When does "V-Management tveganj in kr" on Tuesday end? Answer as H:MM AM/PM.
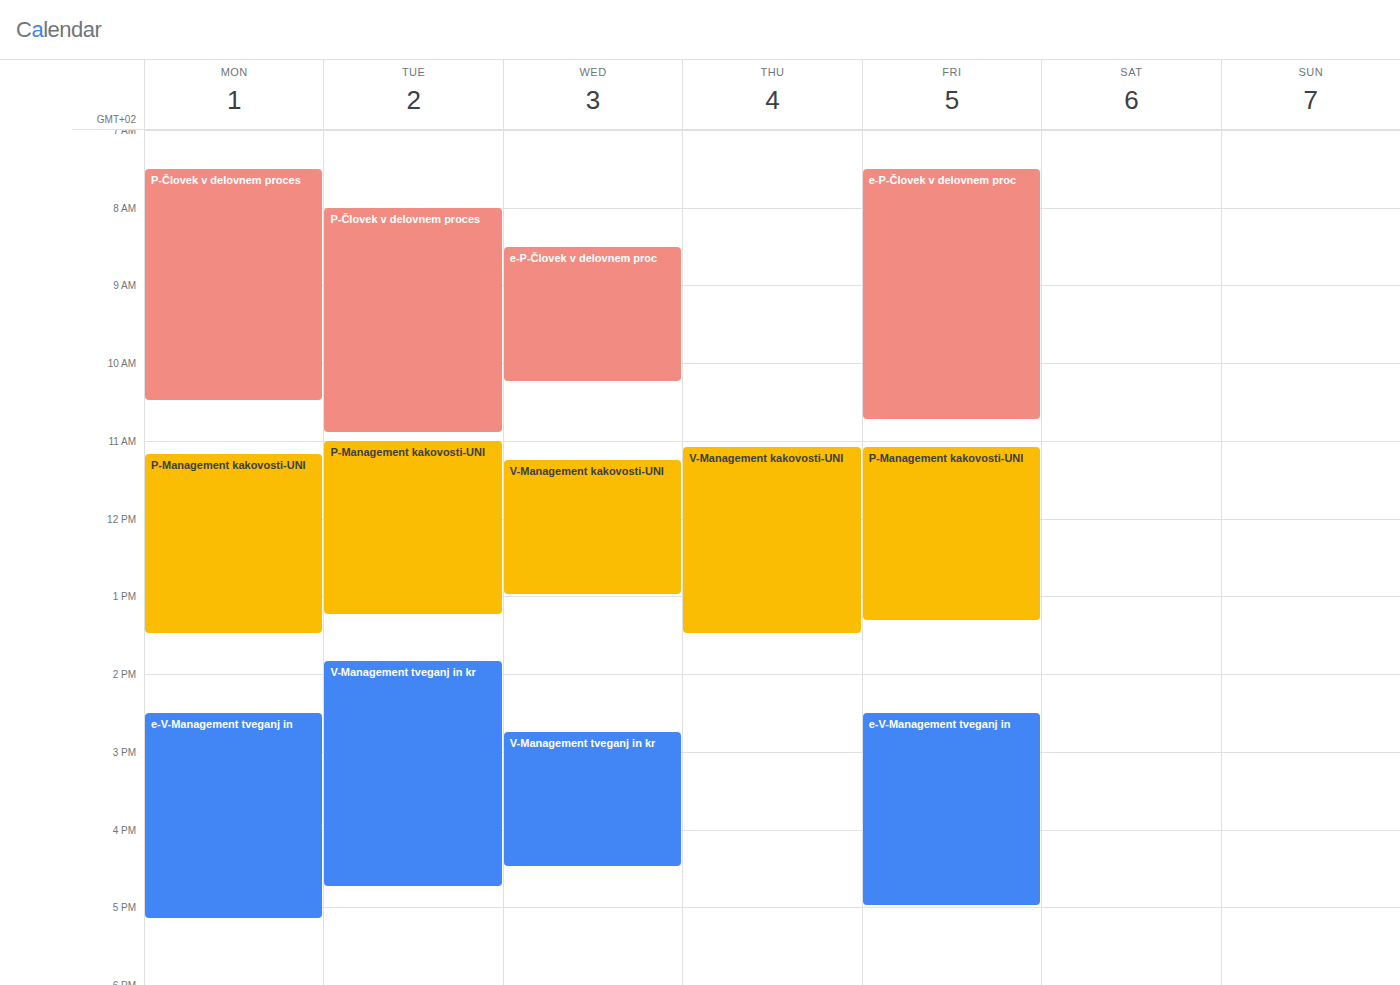
4:45 PM